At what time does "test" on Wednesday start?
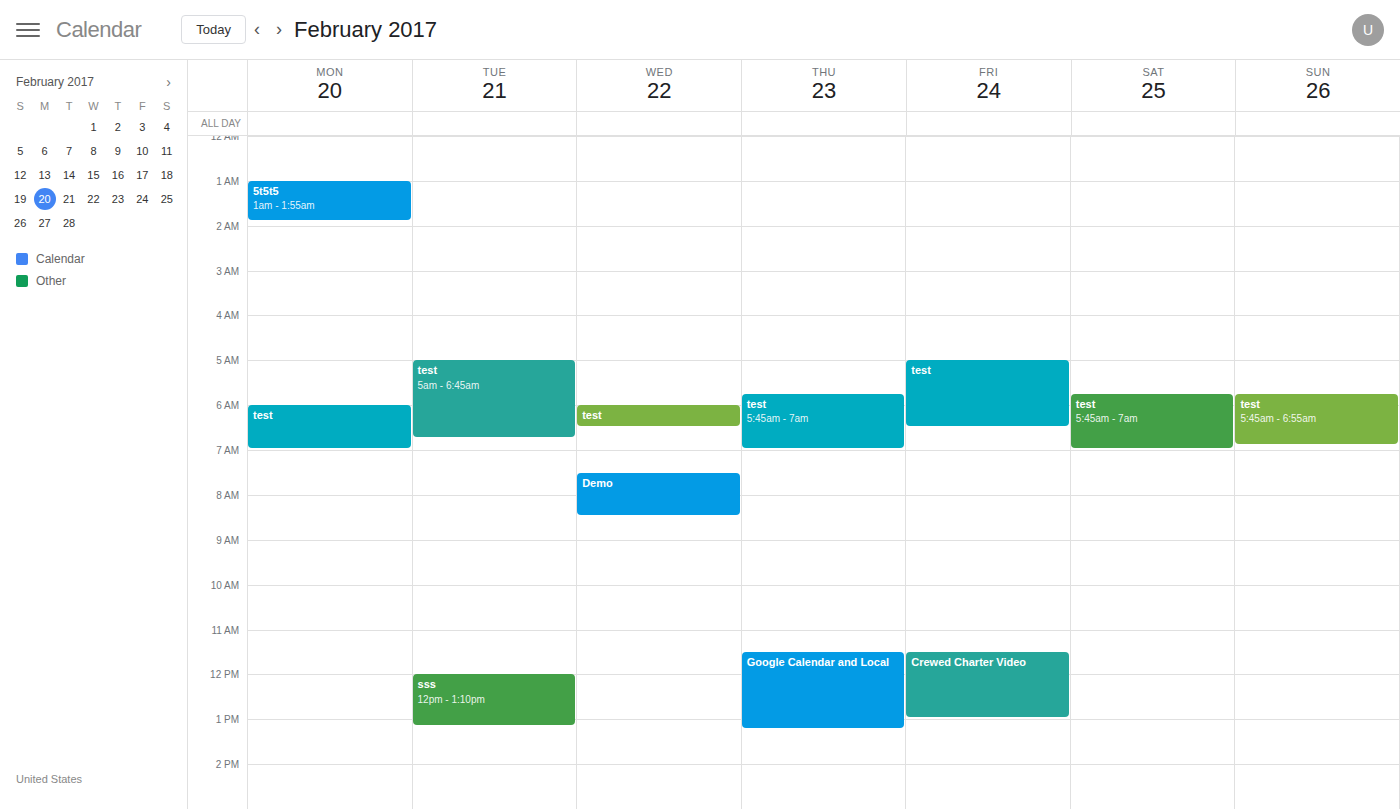
06:00